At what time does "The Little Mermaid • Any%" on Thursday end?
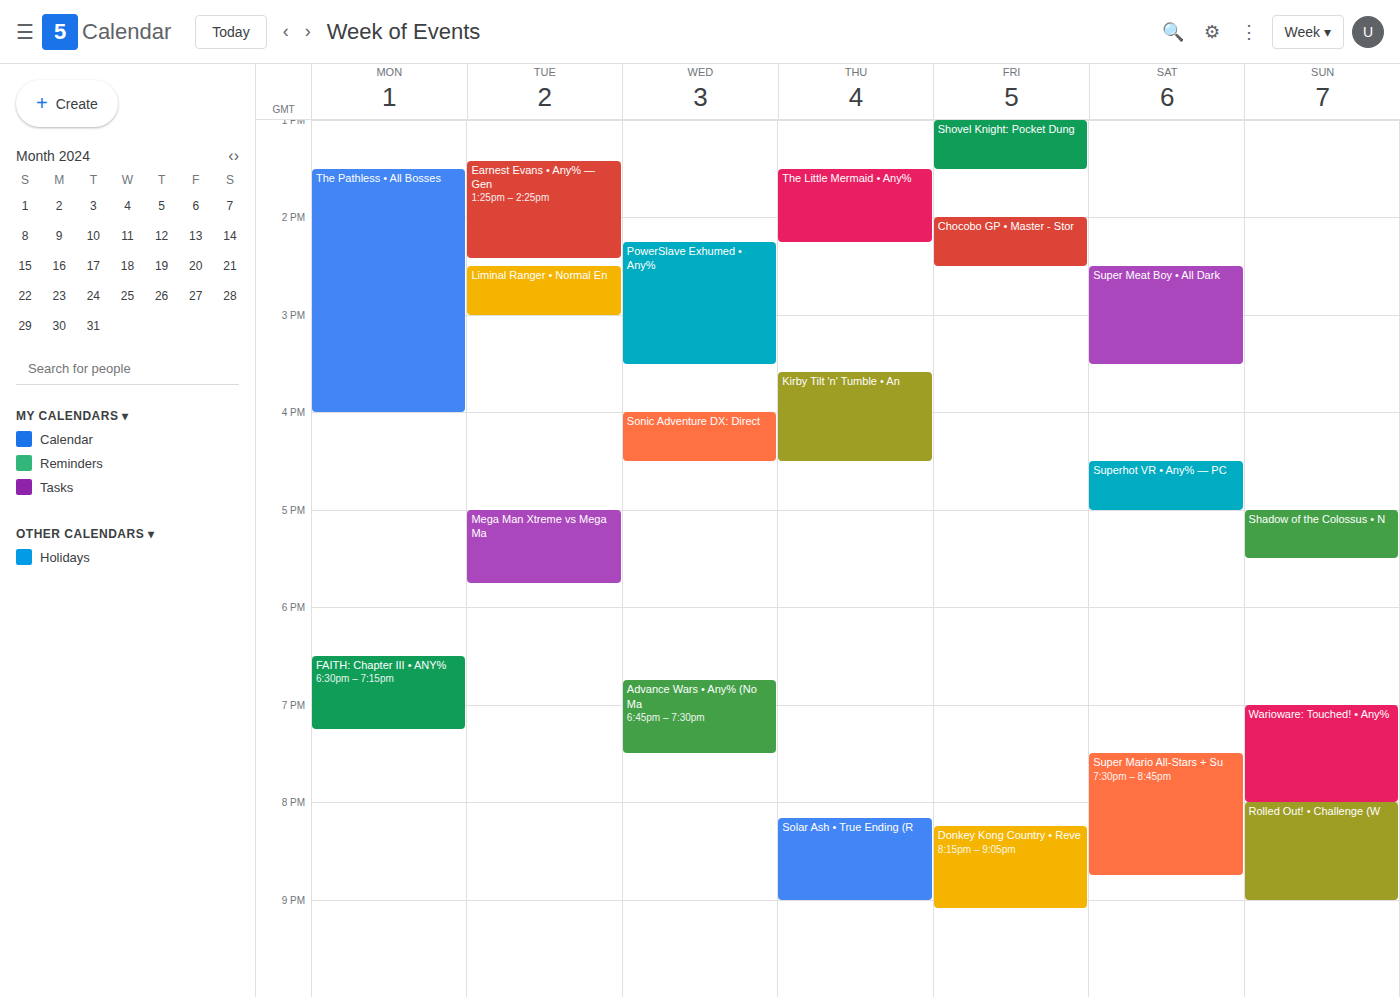
2:15 PM